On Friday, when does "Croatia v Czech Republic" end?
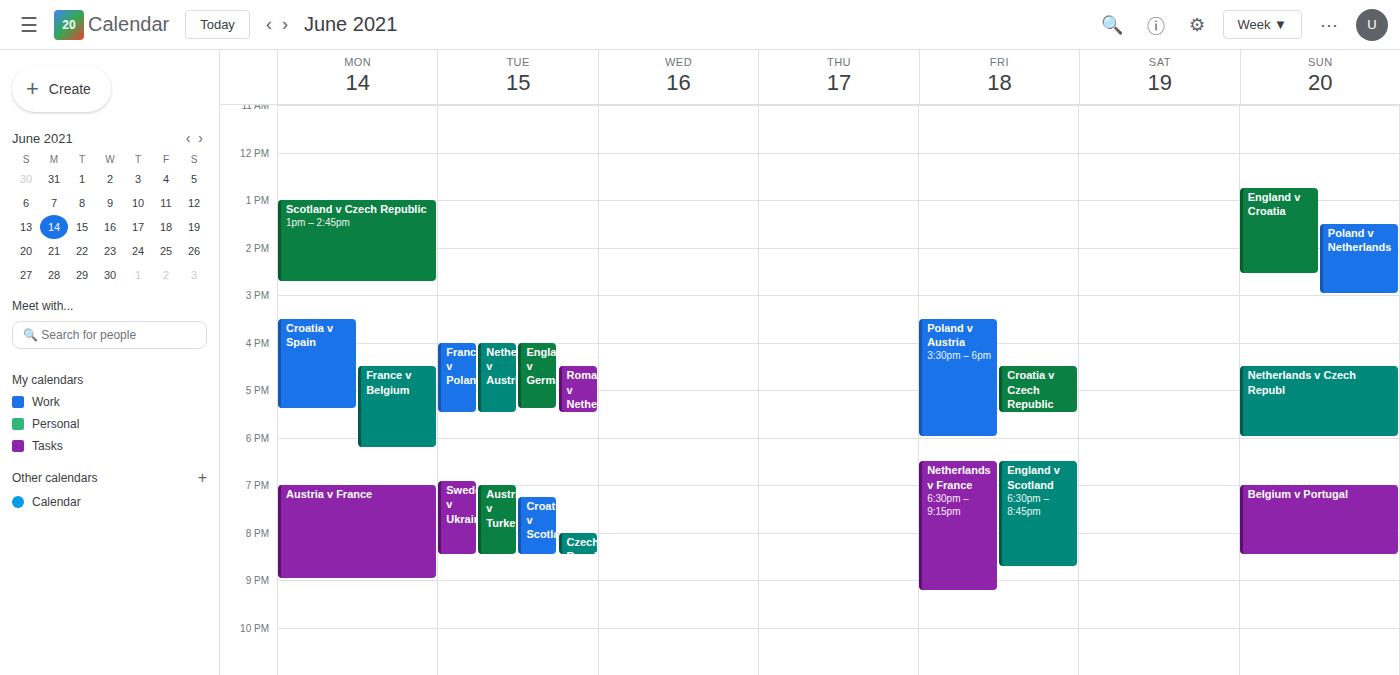
5:30 PM